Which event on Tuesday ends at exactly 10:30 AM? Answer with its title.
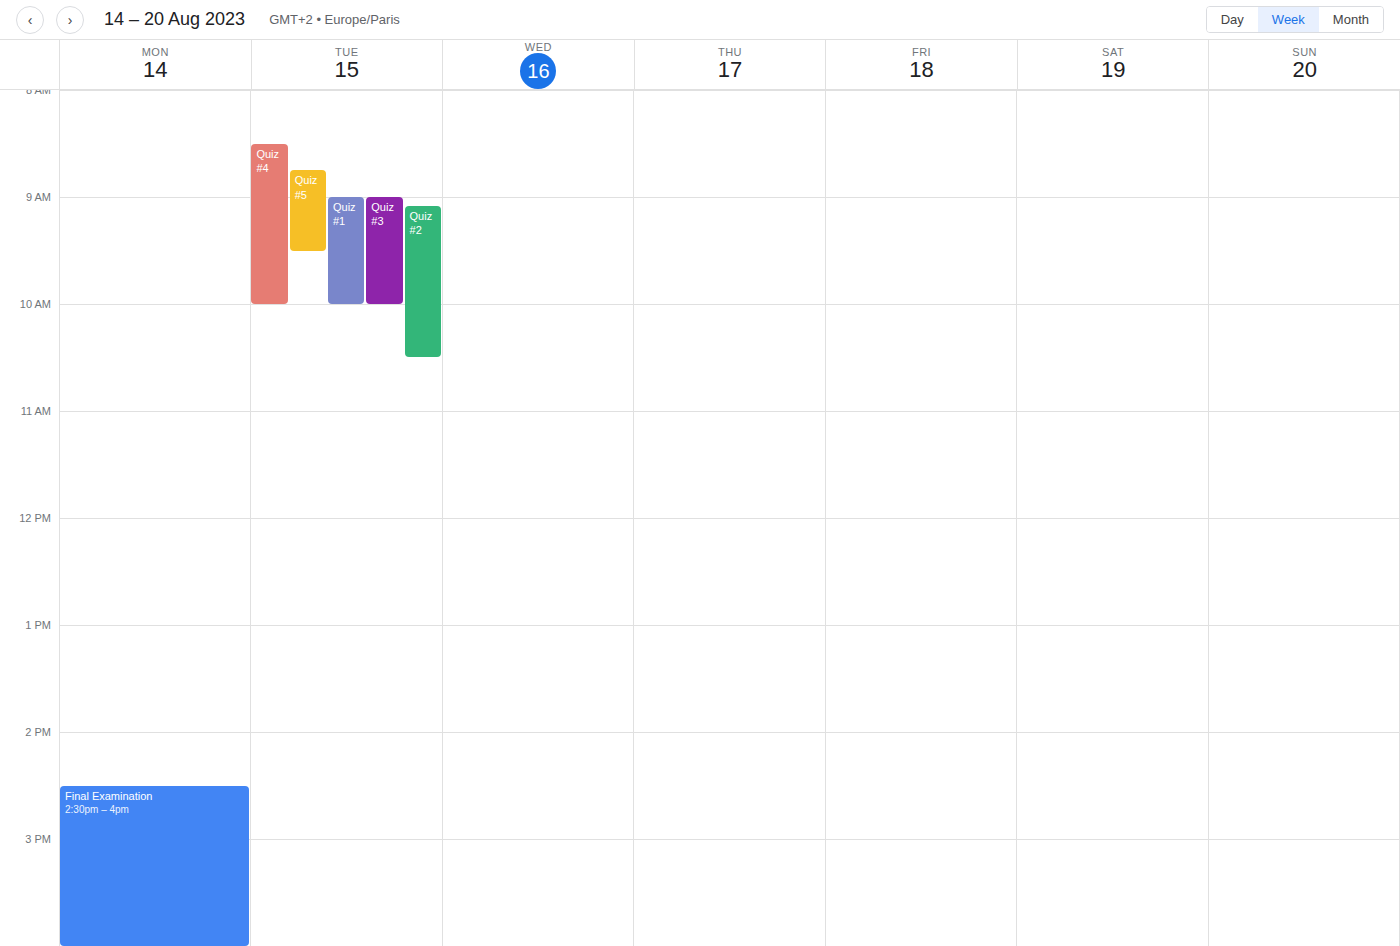
"Quiz #2"